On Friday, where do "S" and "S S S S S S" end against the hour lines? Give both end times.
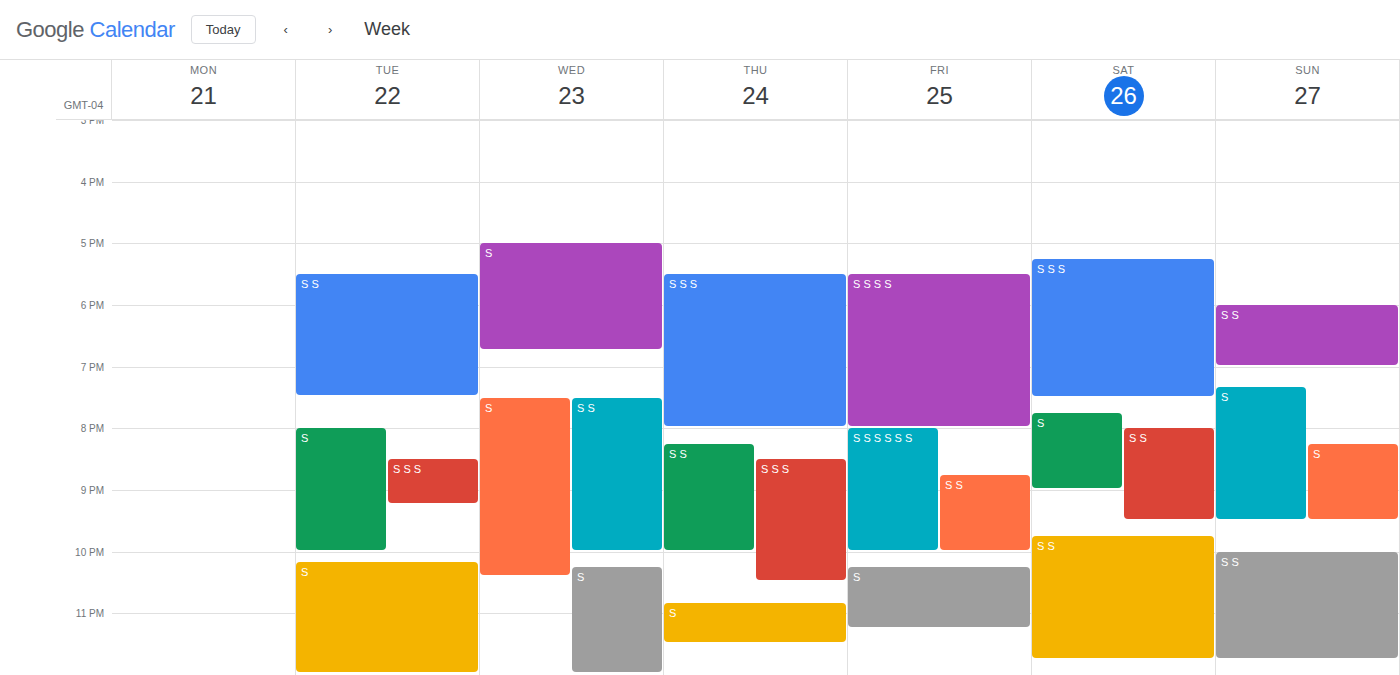
"S": 11:15 PM, neither: a quarter of the way from the 11 PM line to the 12 AM line. "S S S S S S": 10:00 PM, exactly on the 10 PM line.